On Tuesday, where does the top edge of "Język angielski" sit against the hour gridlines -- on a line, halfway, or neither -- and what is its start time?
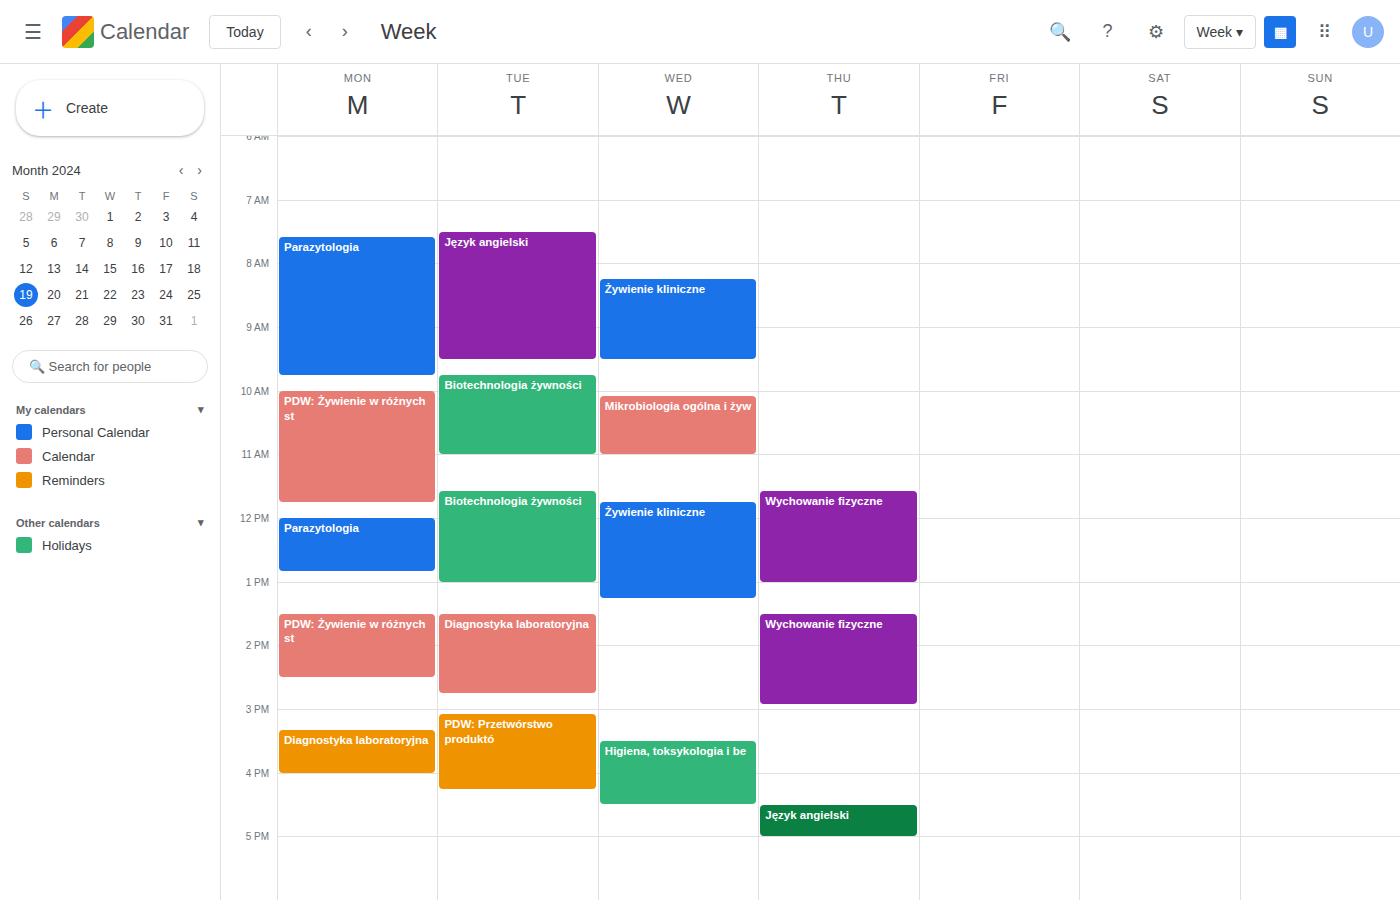
7:30 AM -- halfway between the 7 AM and 8 AM lines.